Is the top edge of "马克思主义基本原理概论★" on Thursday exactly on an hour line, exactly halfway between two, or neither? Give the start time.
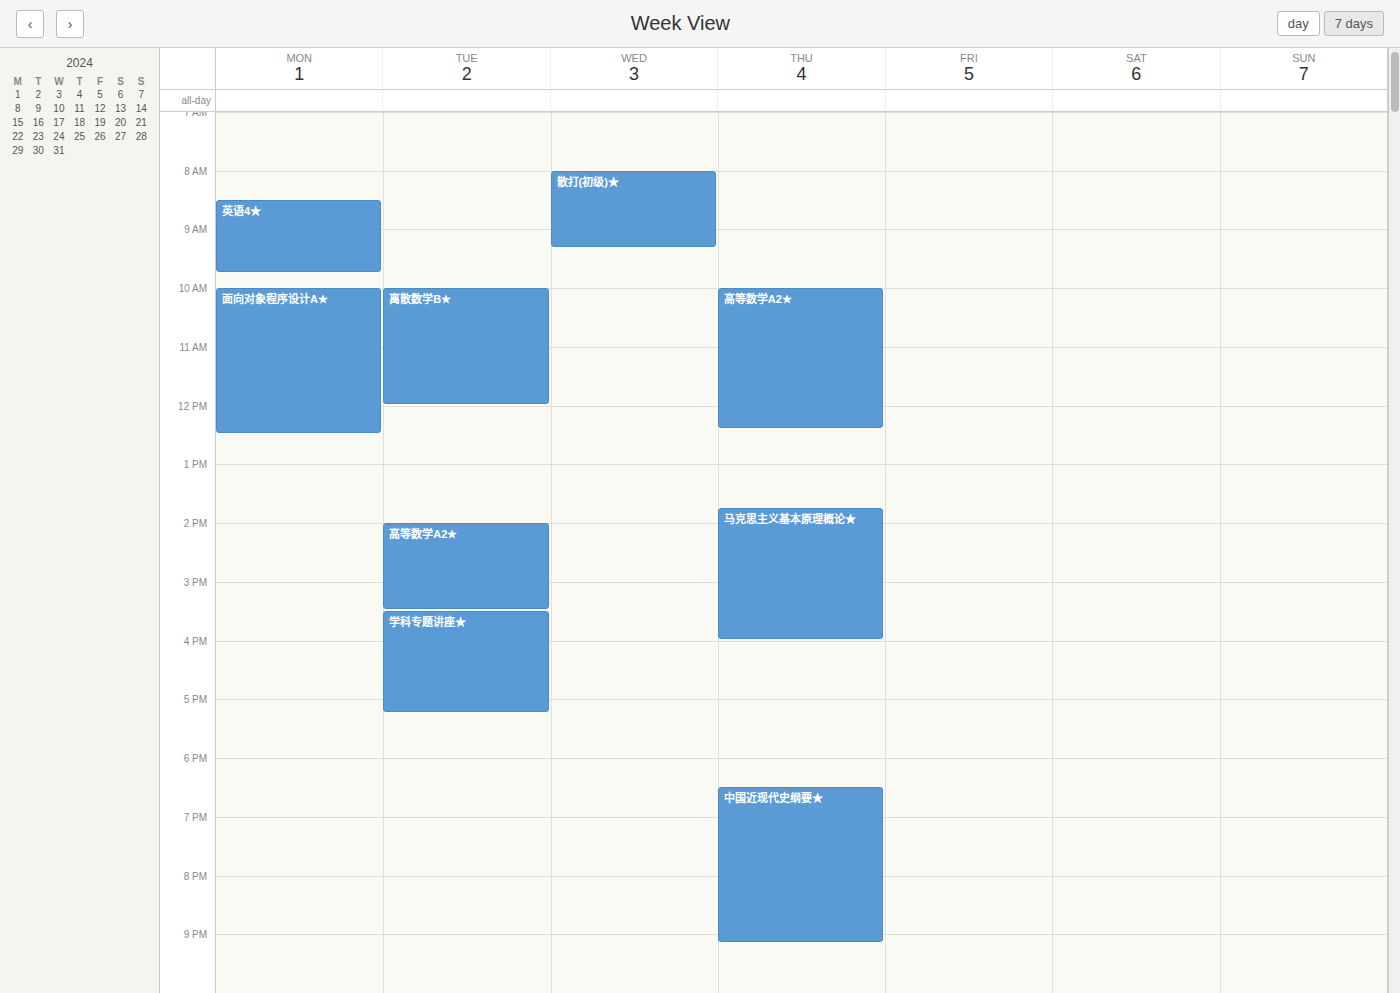
1:45 PM -- neither: three quarters of the way from the 1 PM line to the 2 PM line.